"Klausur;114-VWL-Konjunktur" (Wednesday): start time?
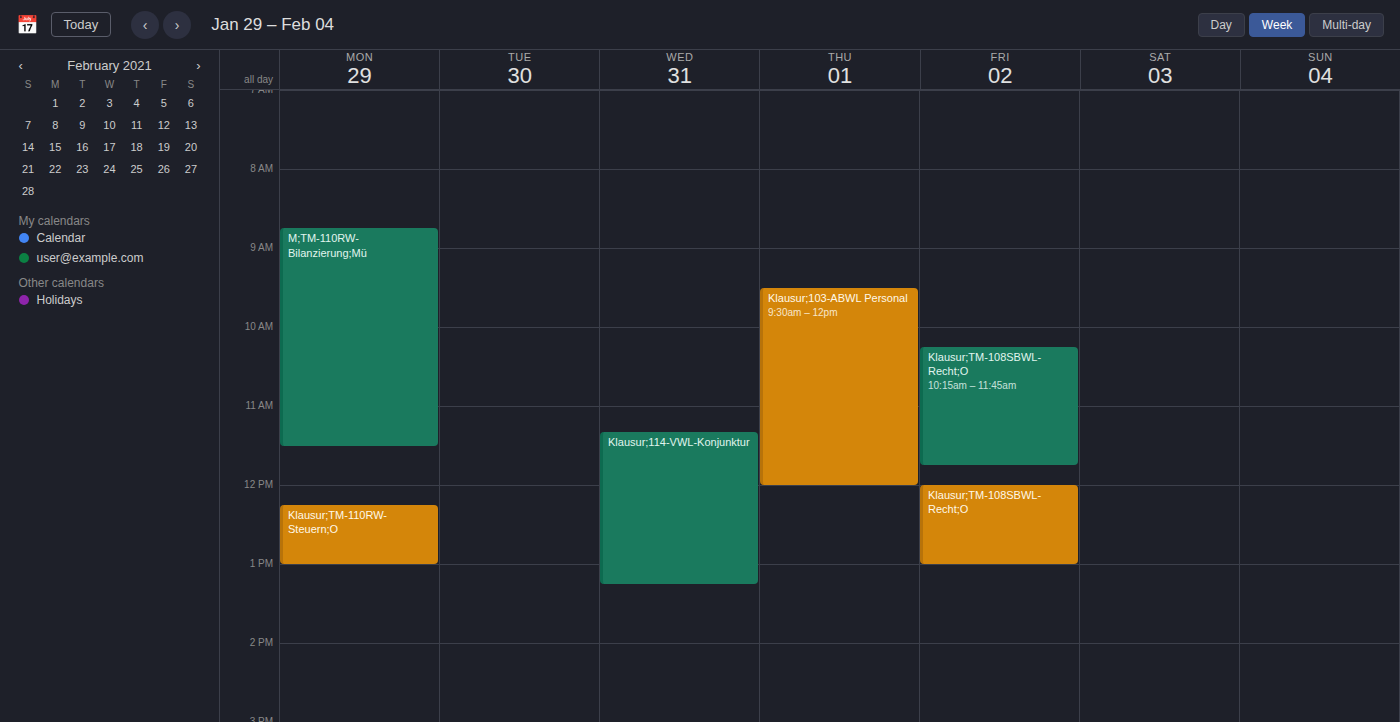
11:20 AM